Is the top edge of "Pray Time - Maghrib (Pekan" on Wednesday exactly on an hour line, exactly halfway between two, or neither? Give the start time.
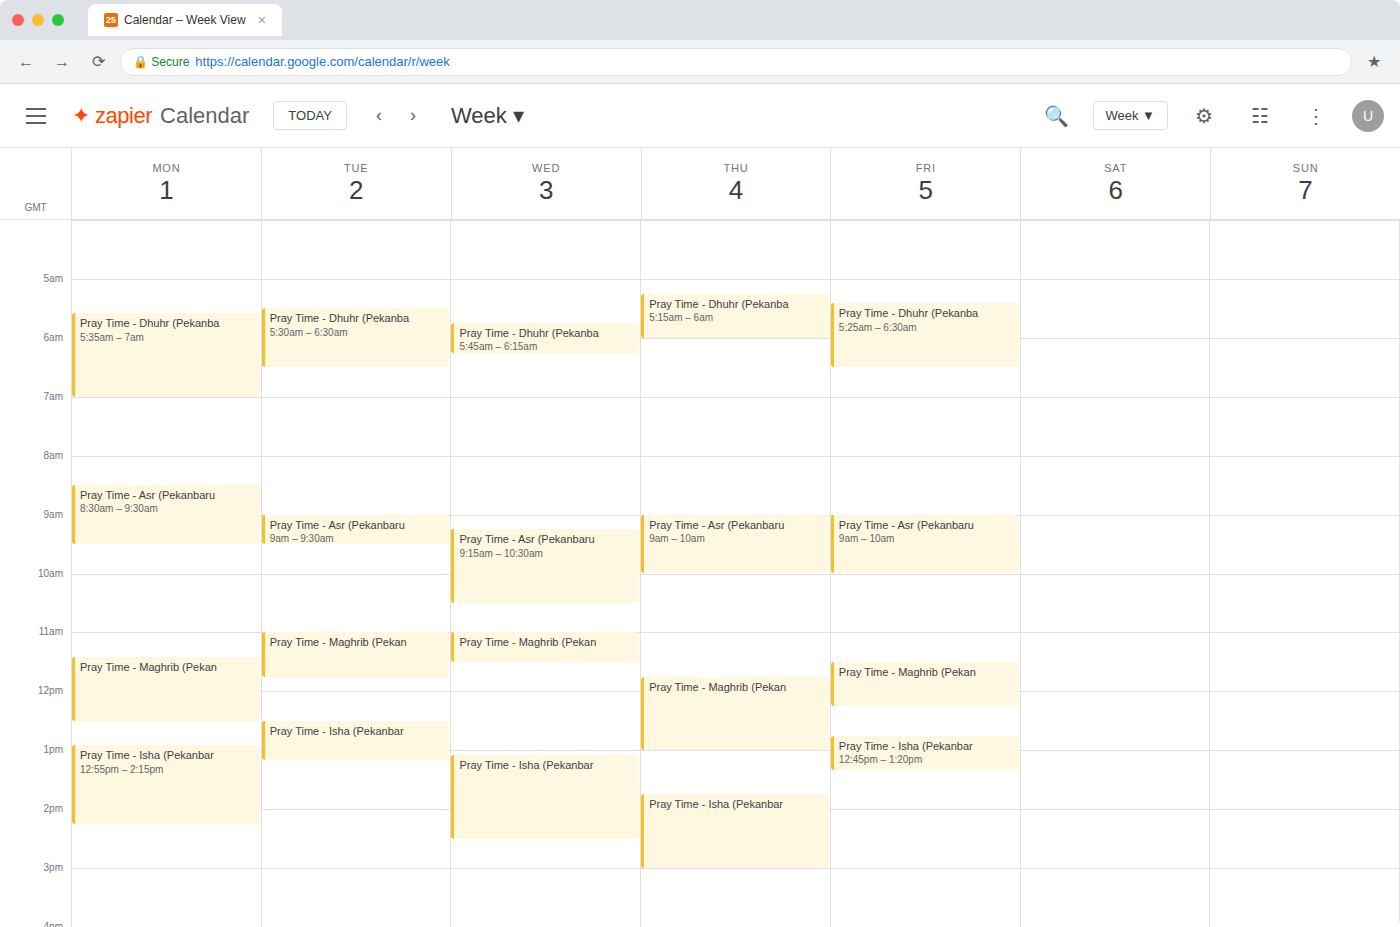
11:00 AM -- exactly on the 11 AM line.